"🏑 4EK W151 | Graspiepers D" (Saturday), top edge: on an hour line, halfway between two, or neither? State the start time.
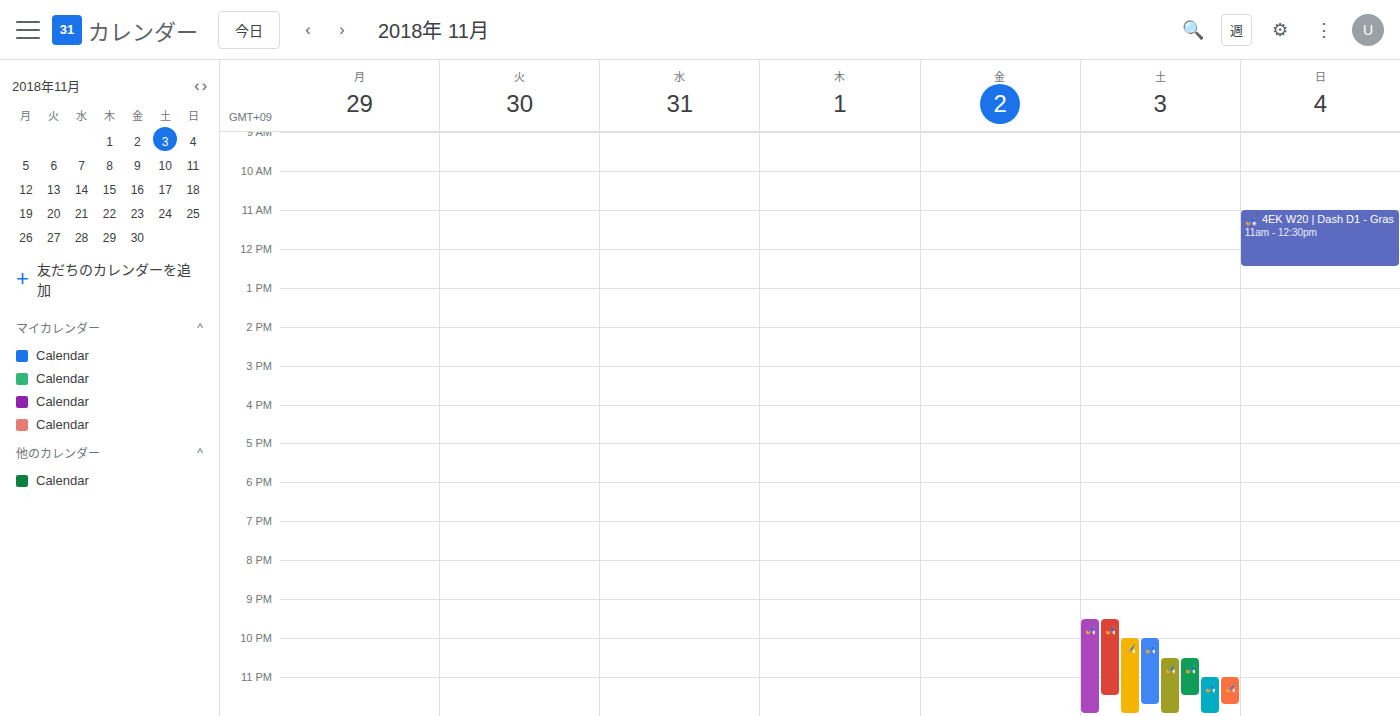
11:00 PM -- exactly on the 11 PM line.